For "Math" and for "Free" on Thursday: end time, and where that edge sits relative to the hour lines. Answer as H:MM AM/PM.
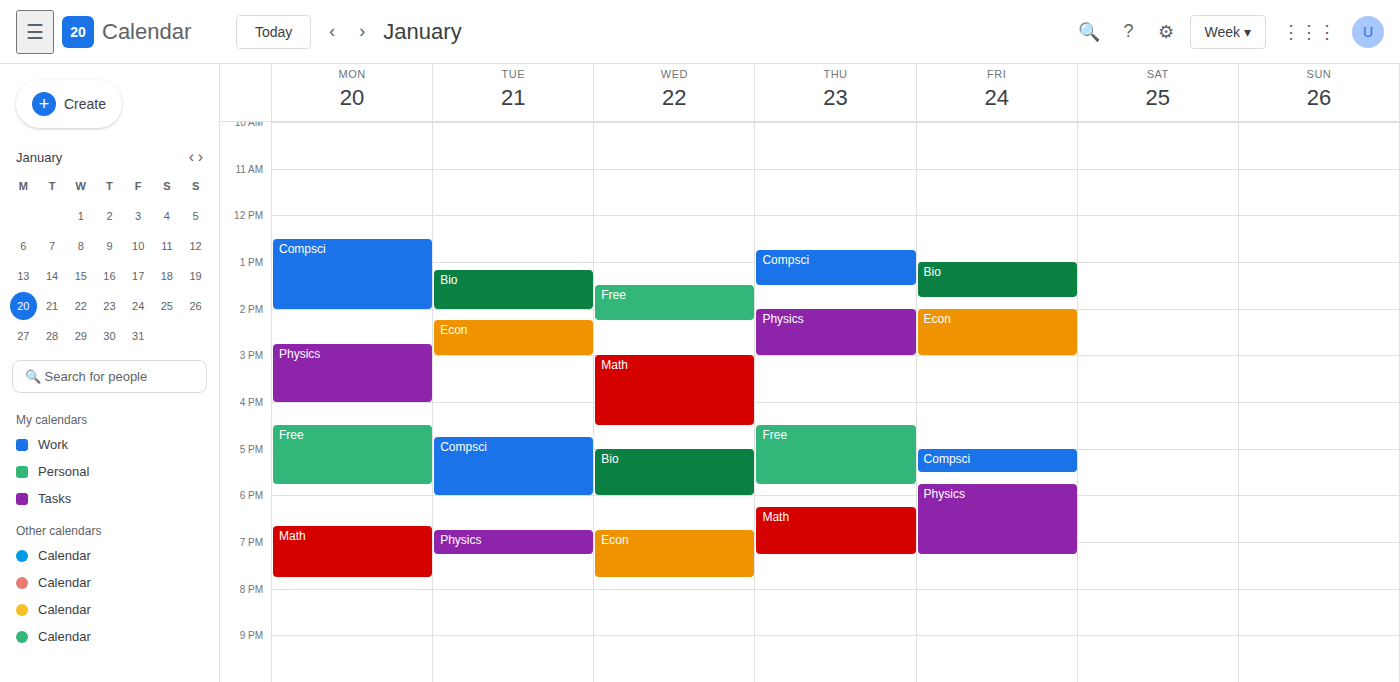
"Math": 7:15 PM, neither: a quarter of the way from the 7 PM line to the 8 PM line. "Free": 5:45 PM, neither: three quarters of the way from the 5 PM line to the 6 PM line.